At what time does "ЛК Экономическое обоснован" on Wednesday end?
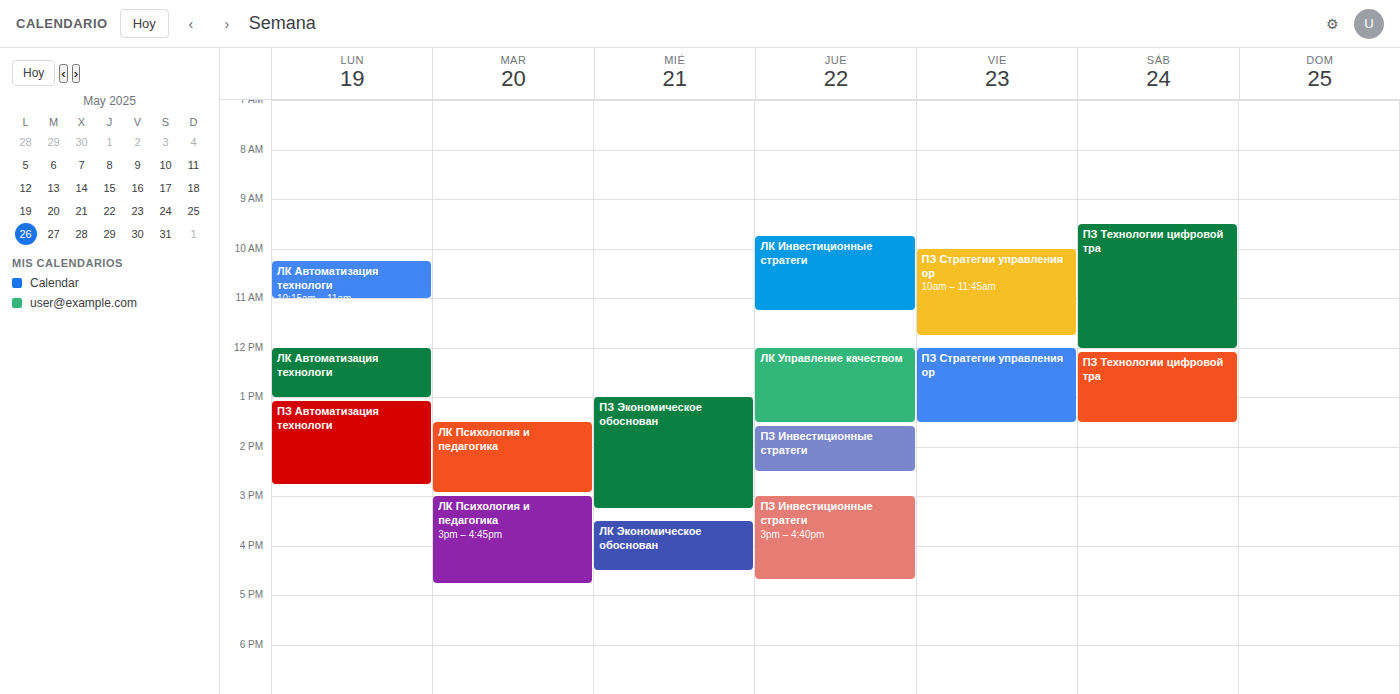
4:30 PM